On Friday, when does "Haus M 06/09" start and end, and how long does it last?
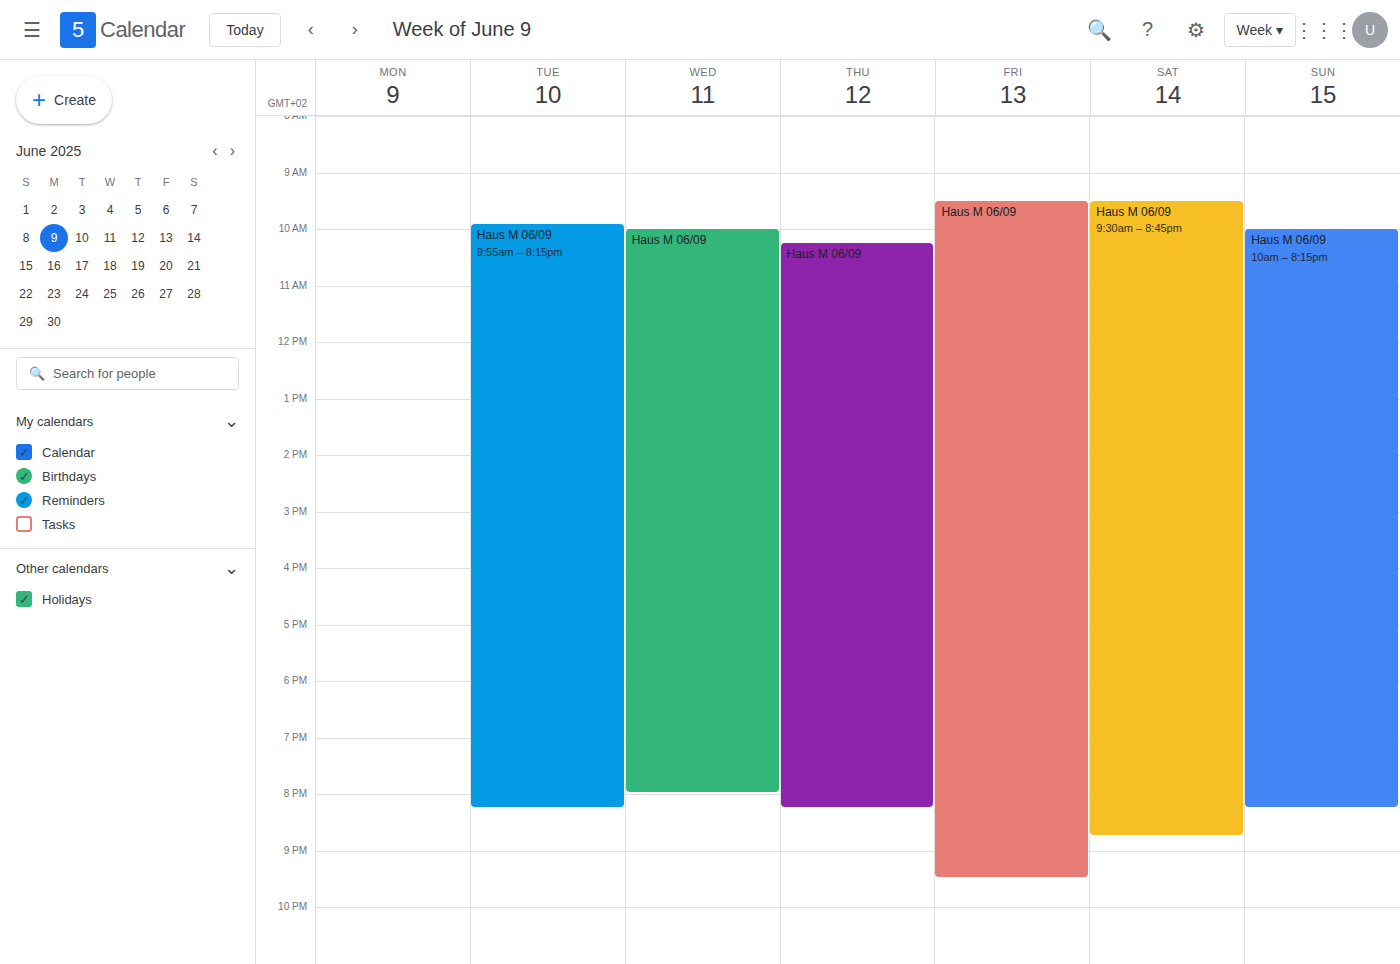
9:30 AM to 9:30 PM, 12 hours